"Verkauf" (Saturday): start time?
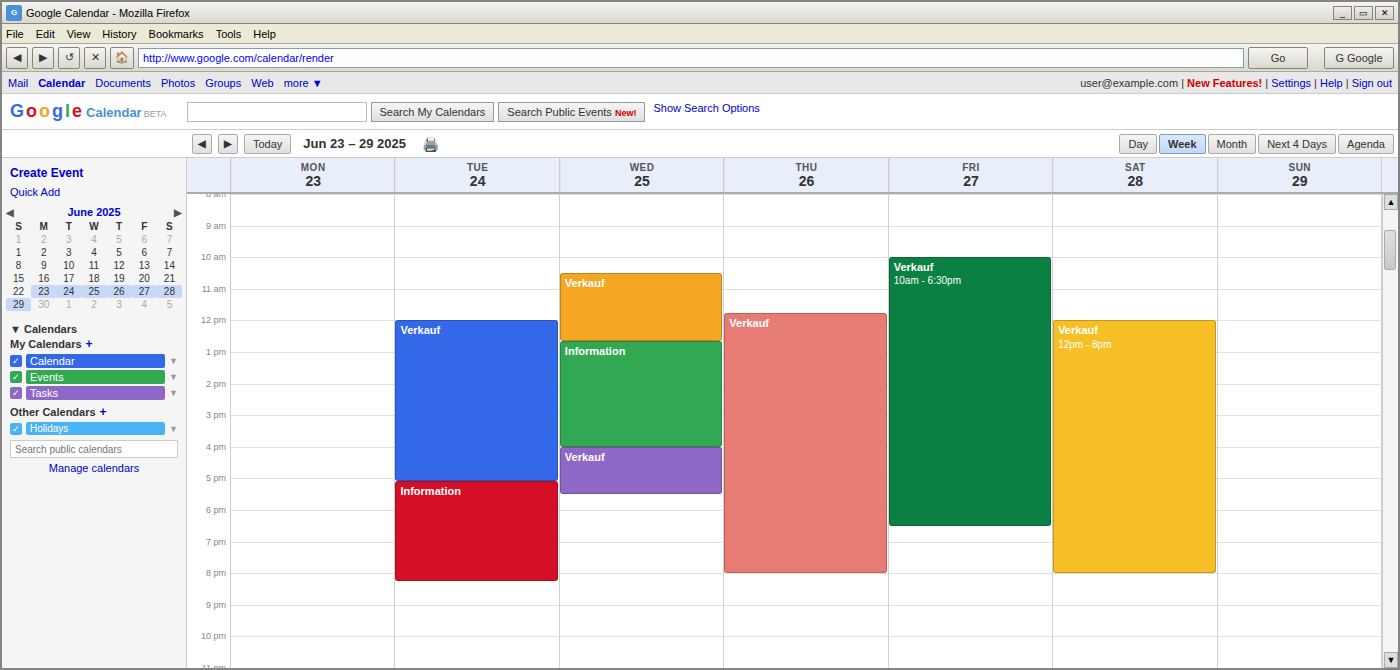
12:00 PM